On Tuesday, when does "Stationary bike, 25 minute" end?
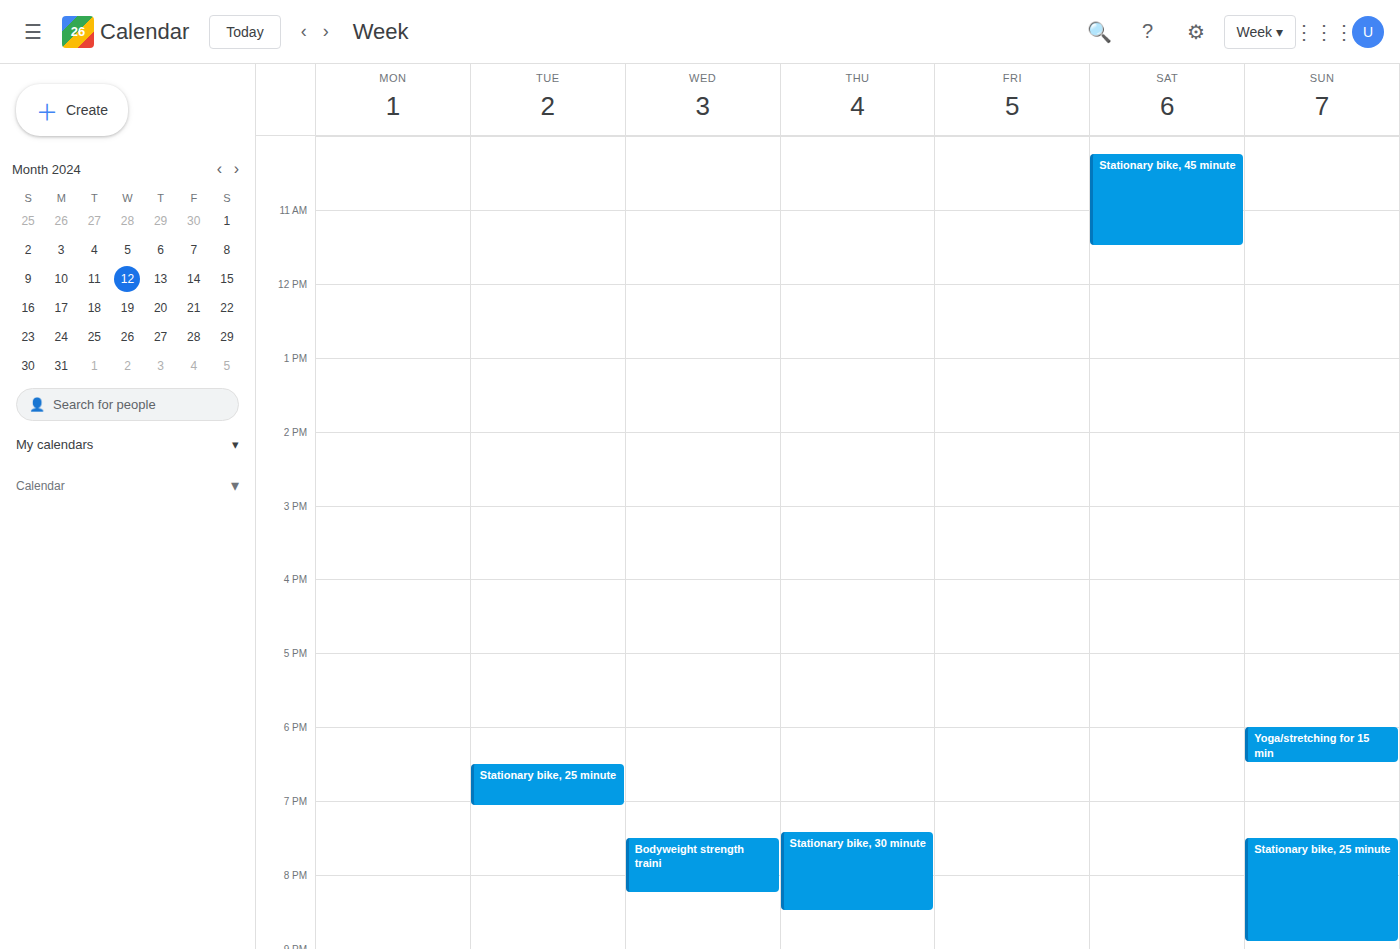
19:05